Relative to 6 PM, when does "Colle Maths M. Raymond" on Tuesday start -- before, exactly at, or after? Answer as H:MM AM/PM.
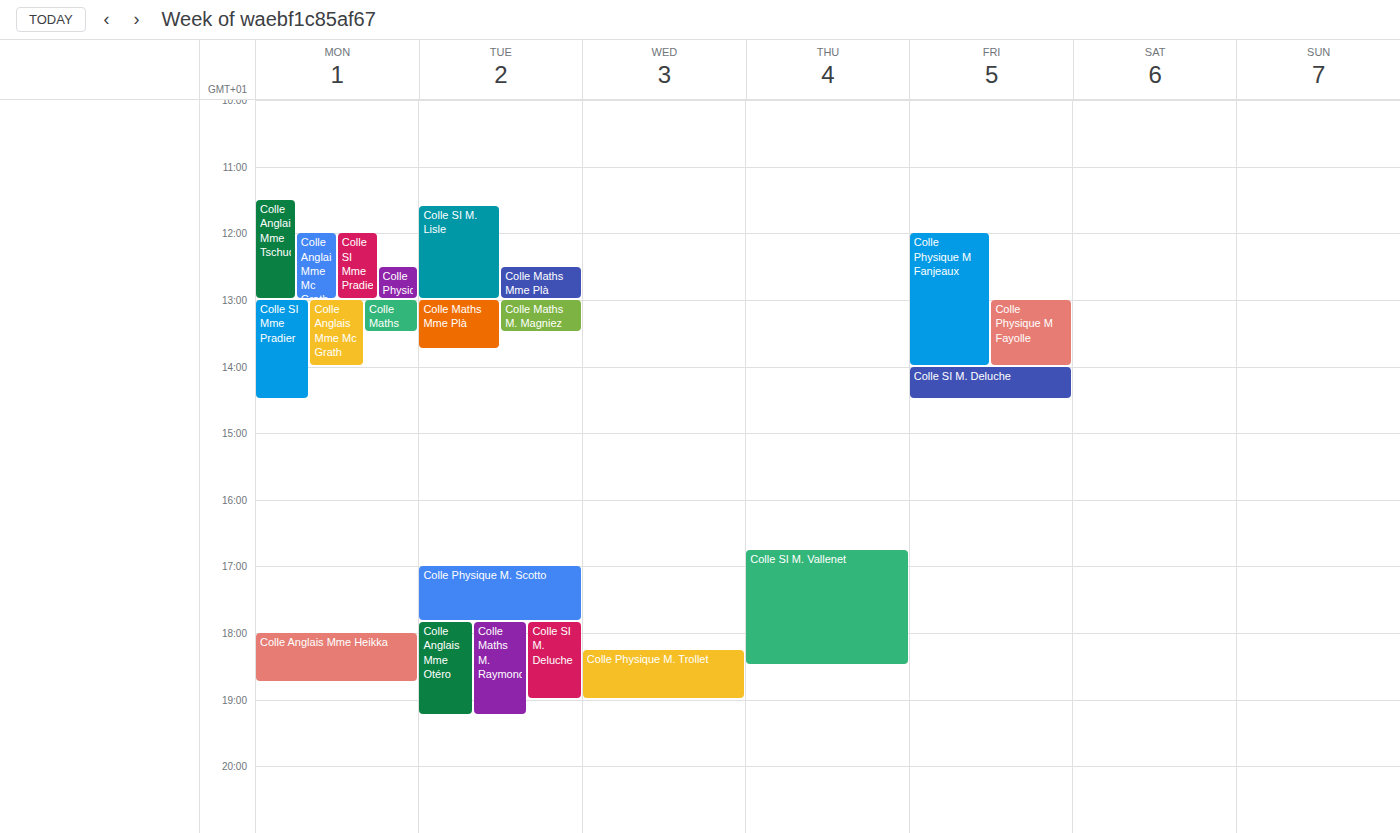
5:50 PM -- before 6 PM, 10 minutes above the 6 PM line.